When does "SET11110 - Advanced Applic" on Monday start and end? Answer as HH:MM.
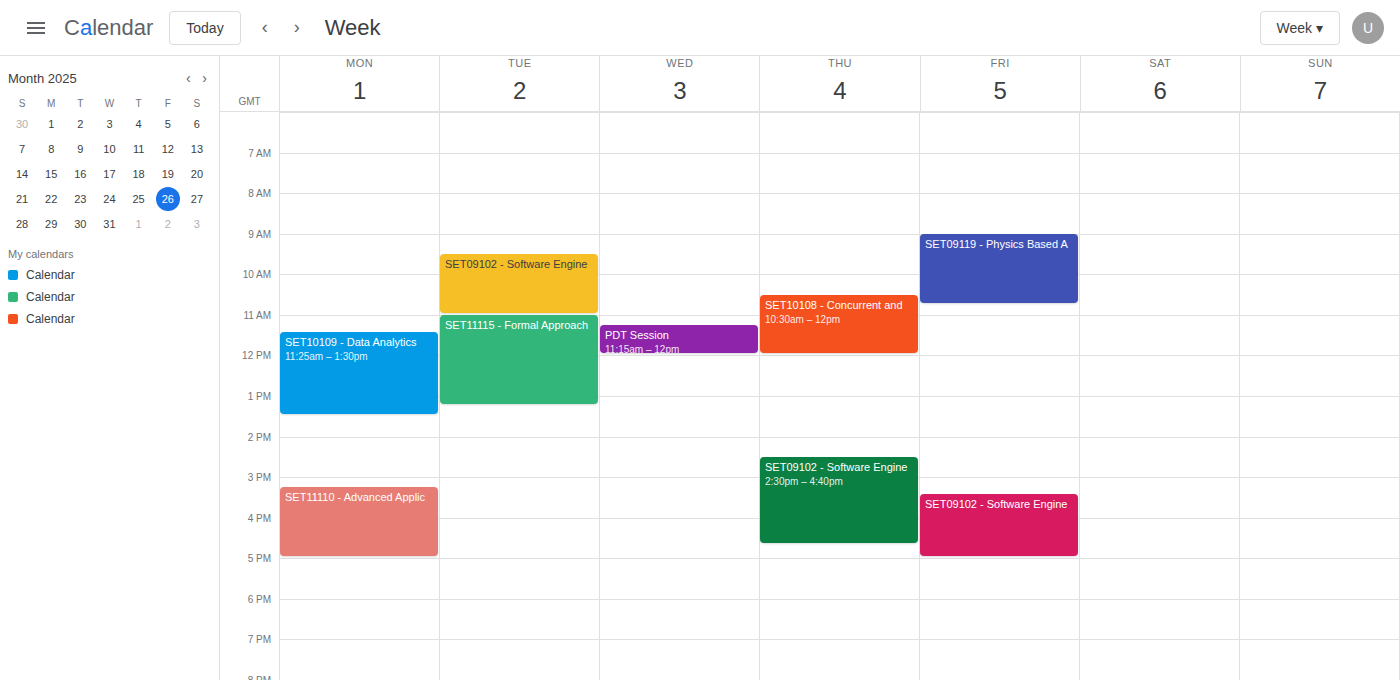
15:15 to 17:00